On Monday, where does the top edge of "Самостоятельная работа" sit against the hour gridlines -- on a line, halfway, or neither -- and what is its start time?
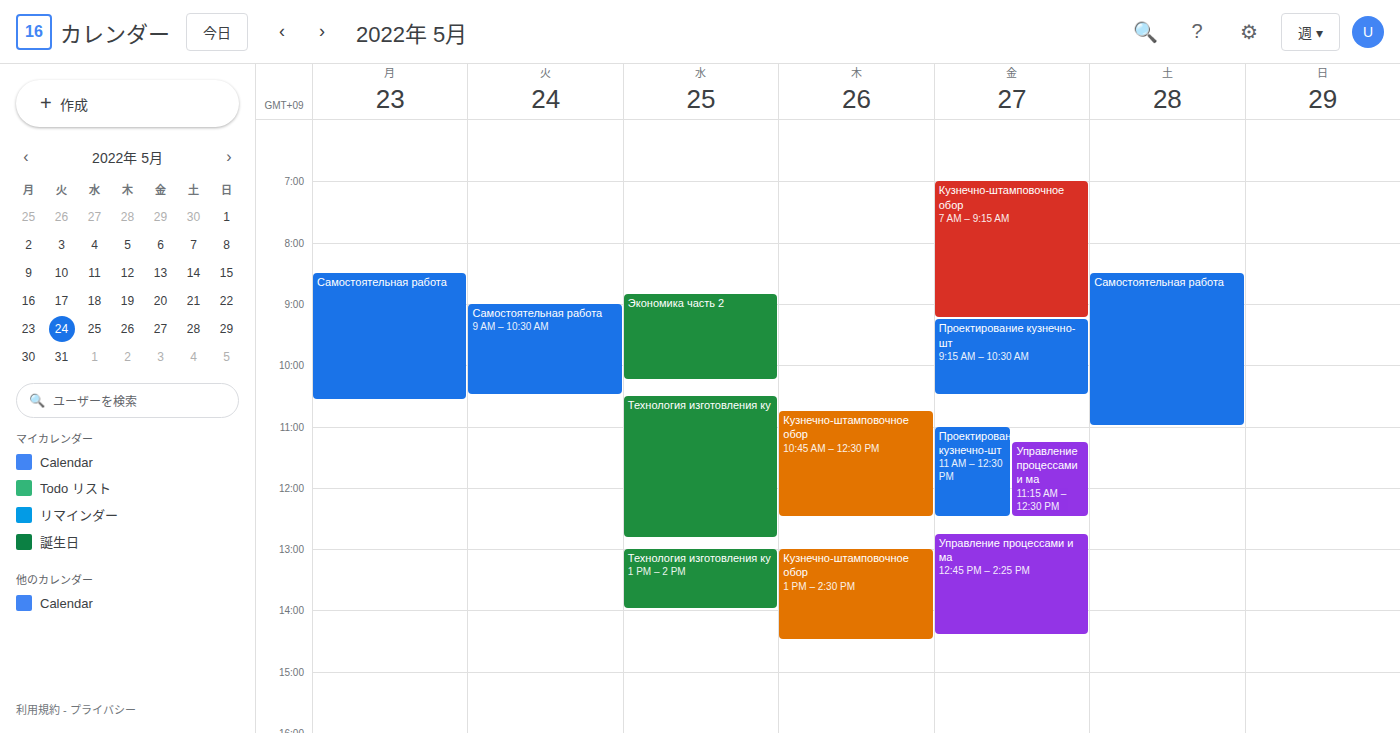
8:30 AM -- halfway between the 8 AM and 9 AM lines.